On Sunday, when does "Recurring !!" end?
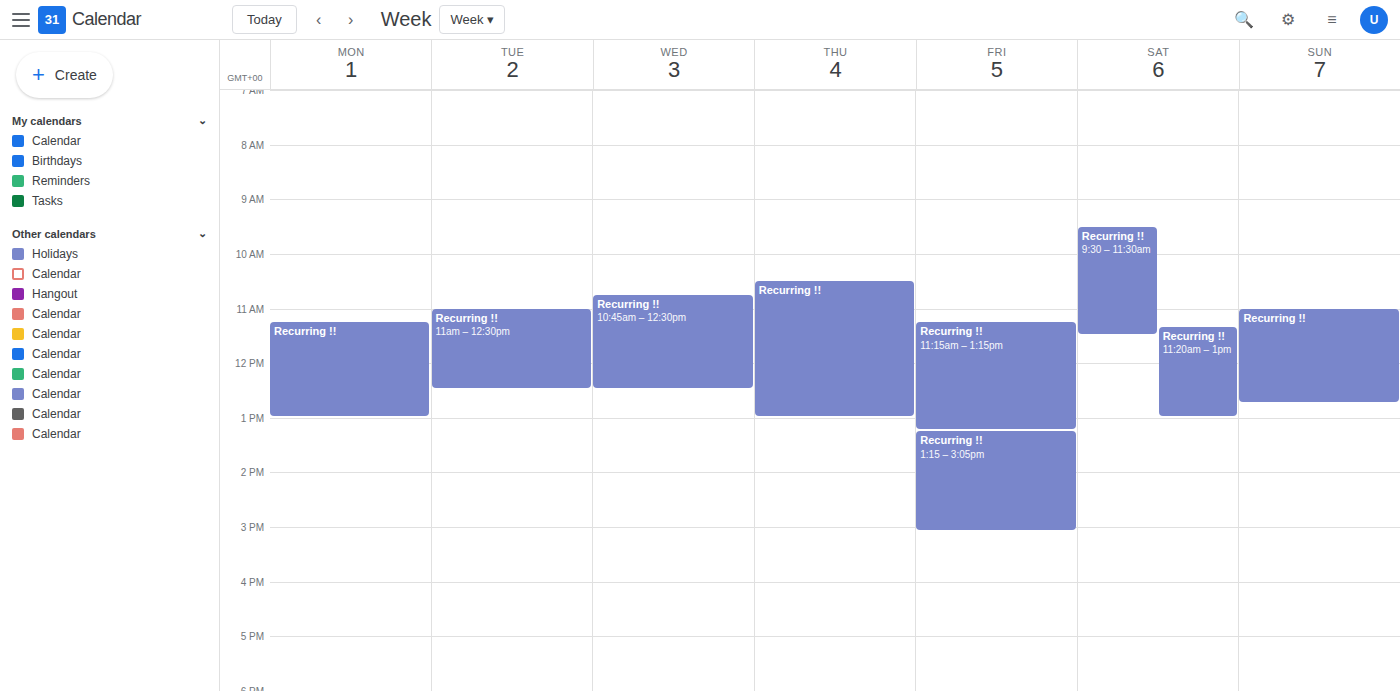
12:45 PM